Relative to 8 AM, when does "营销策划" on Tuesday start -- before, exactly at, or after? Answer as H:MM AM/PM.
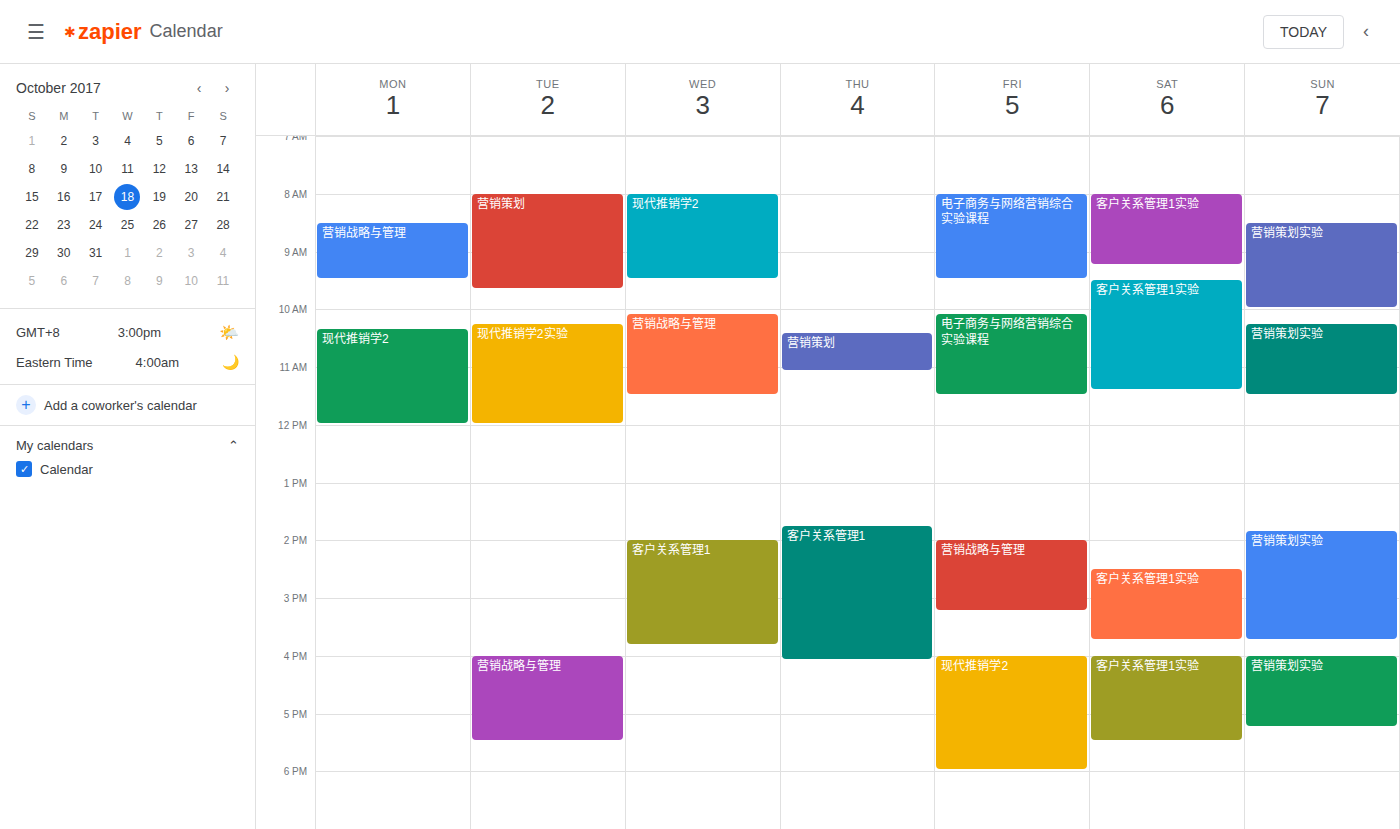
8:00 AM -- exactly at 8 AM, on the 8 AM line.